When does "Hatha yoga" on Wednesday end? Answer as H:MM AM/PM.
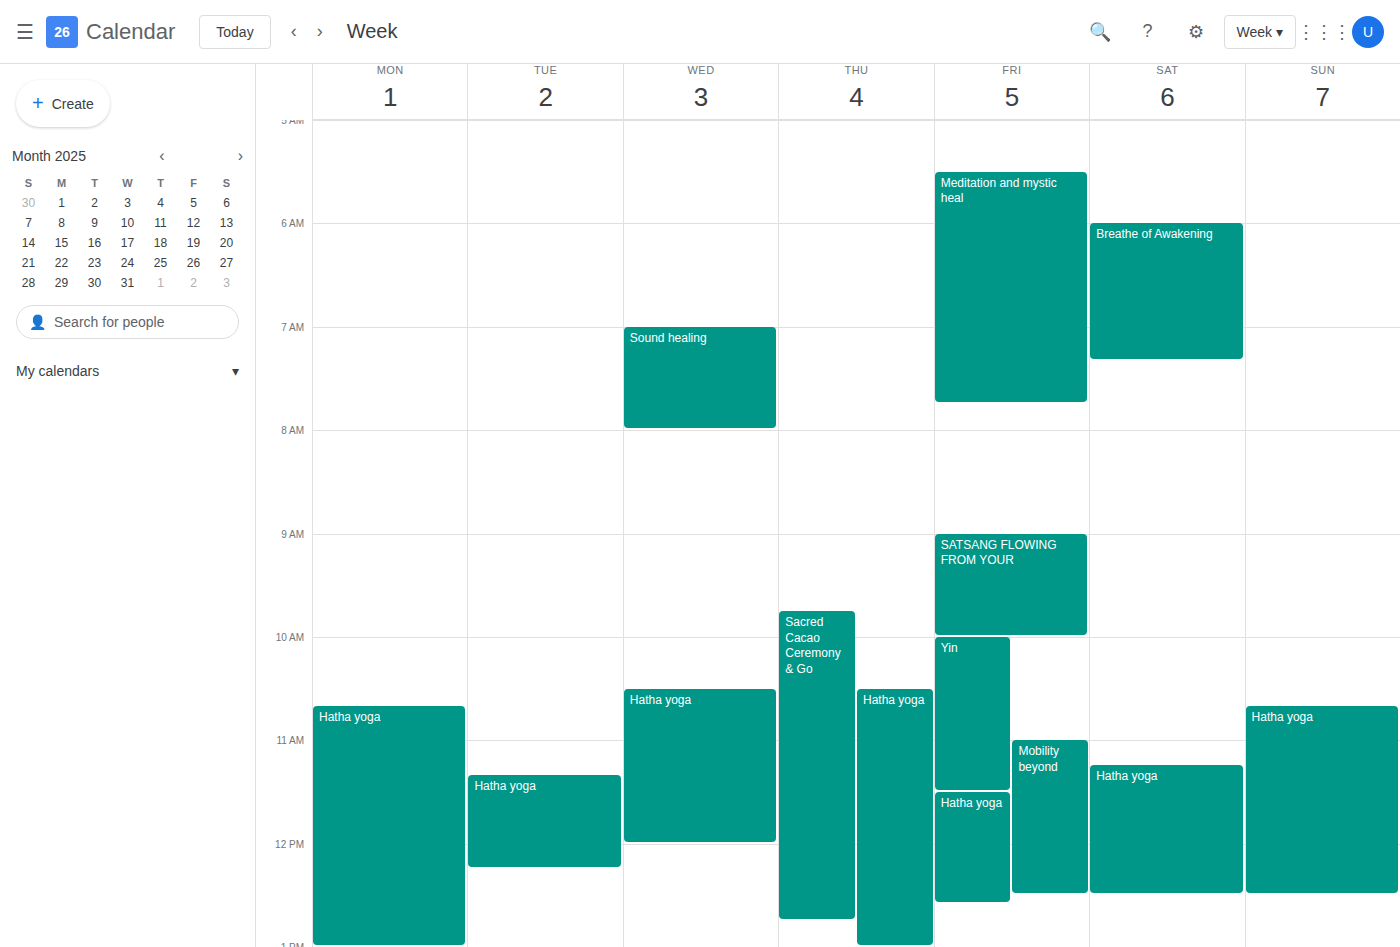
12:00 PM